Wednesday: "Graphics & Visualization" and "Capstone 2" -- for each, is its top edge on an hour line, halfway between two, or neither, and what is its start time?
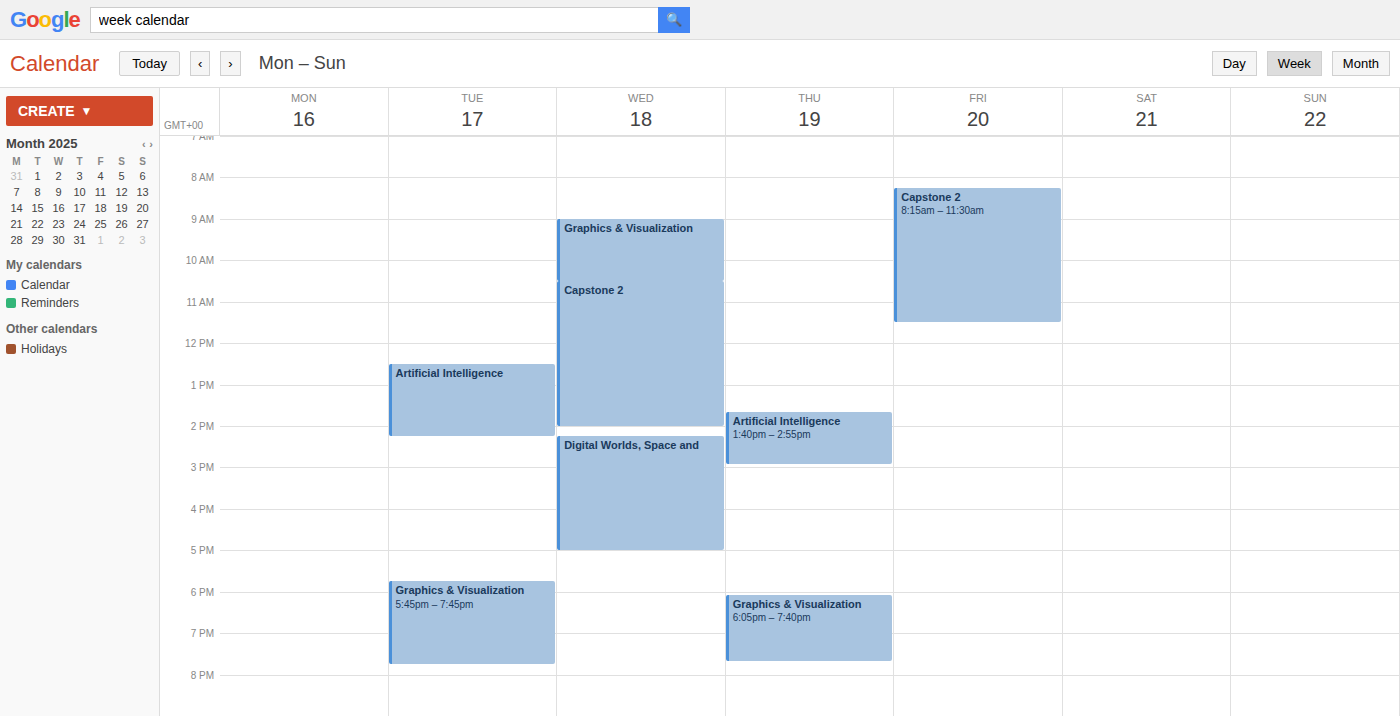
"Graphics & Visualization": 9:00 AM, exactly on the 9 AM line. "Capstone 2": 10:30 AM, halfway between the 10 AM and 11 AM lines.